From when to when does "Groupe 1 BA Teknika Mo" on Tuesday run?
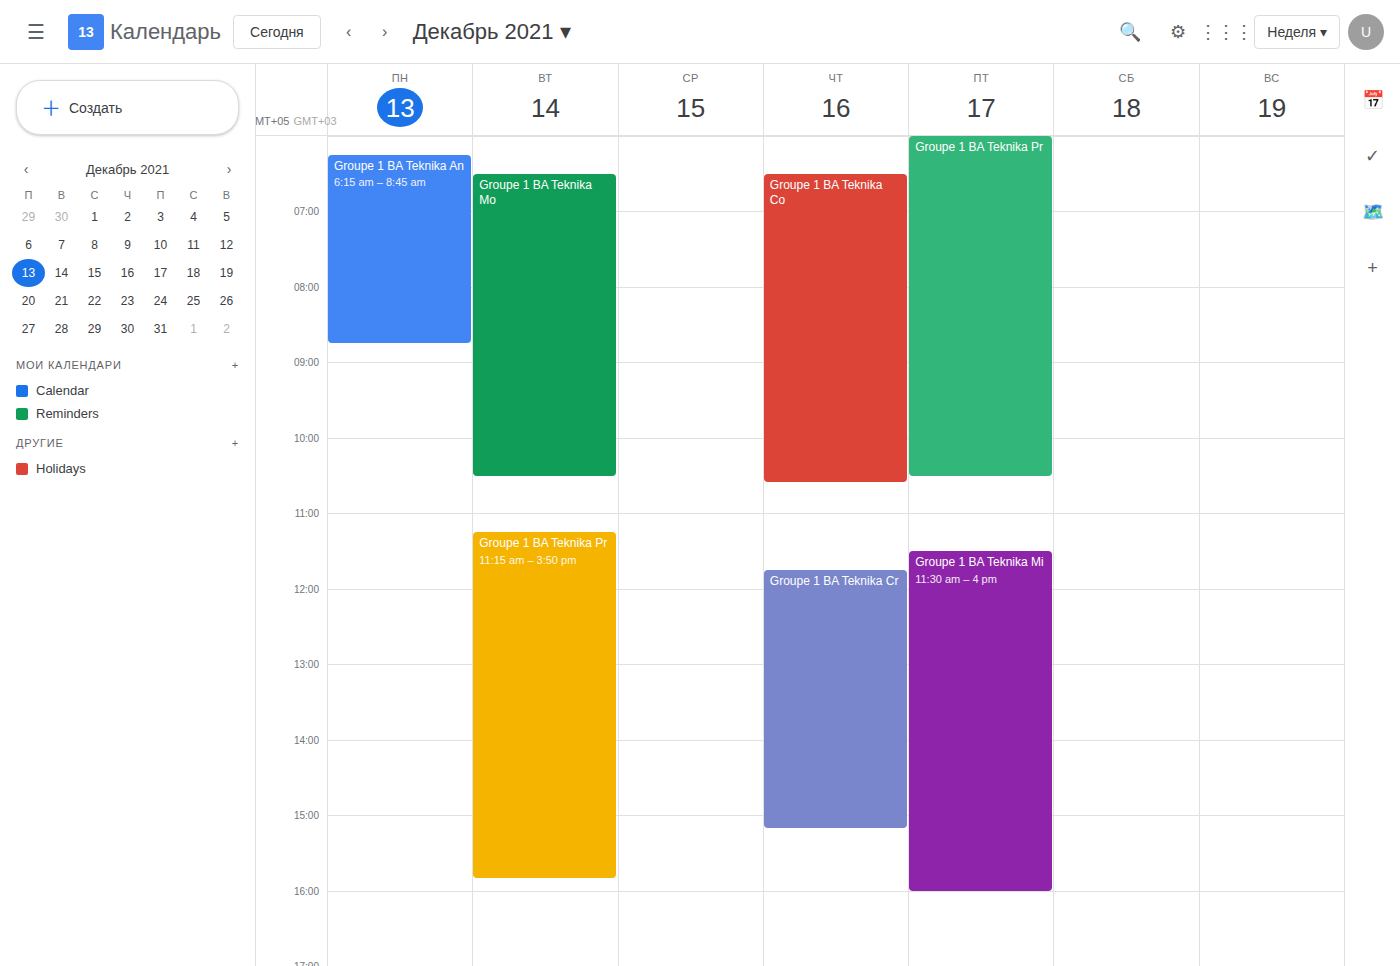
6:30 AM to 10:30 AM